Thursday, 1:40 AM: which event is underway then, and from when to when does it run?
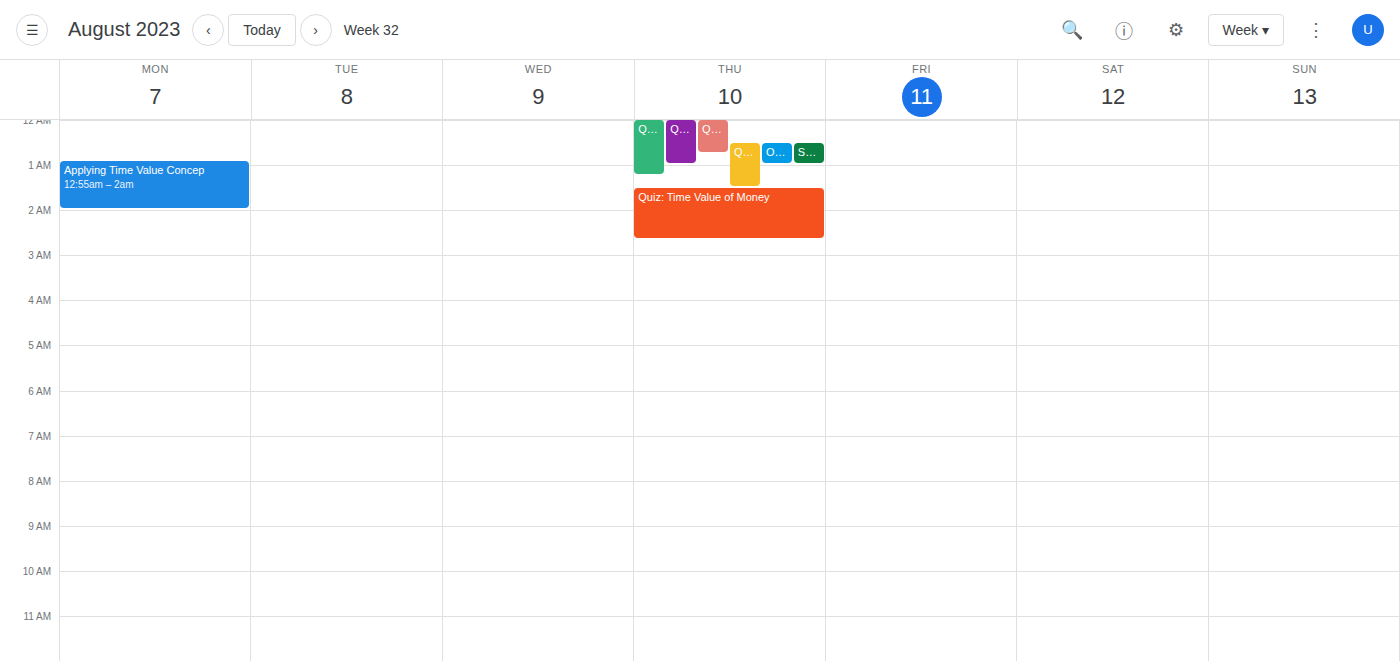
"Quiz: Time Value of Money", 1:30 AM to 2:40 AM